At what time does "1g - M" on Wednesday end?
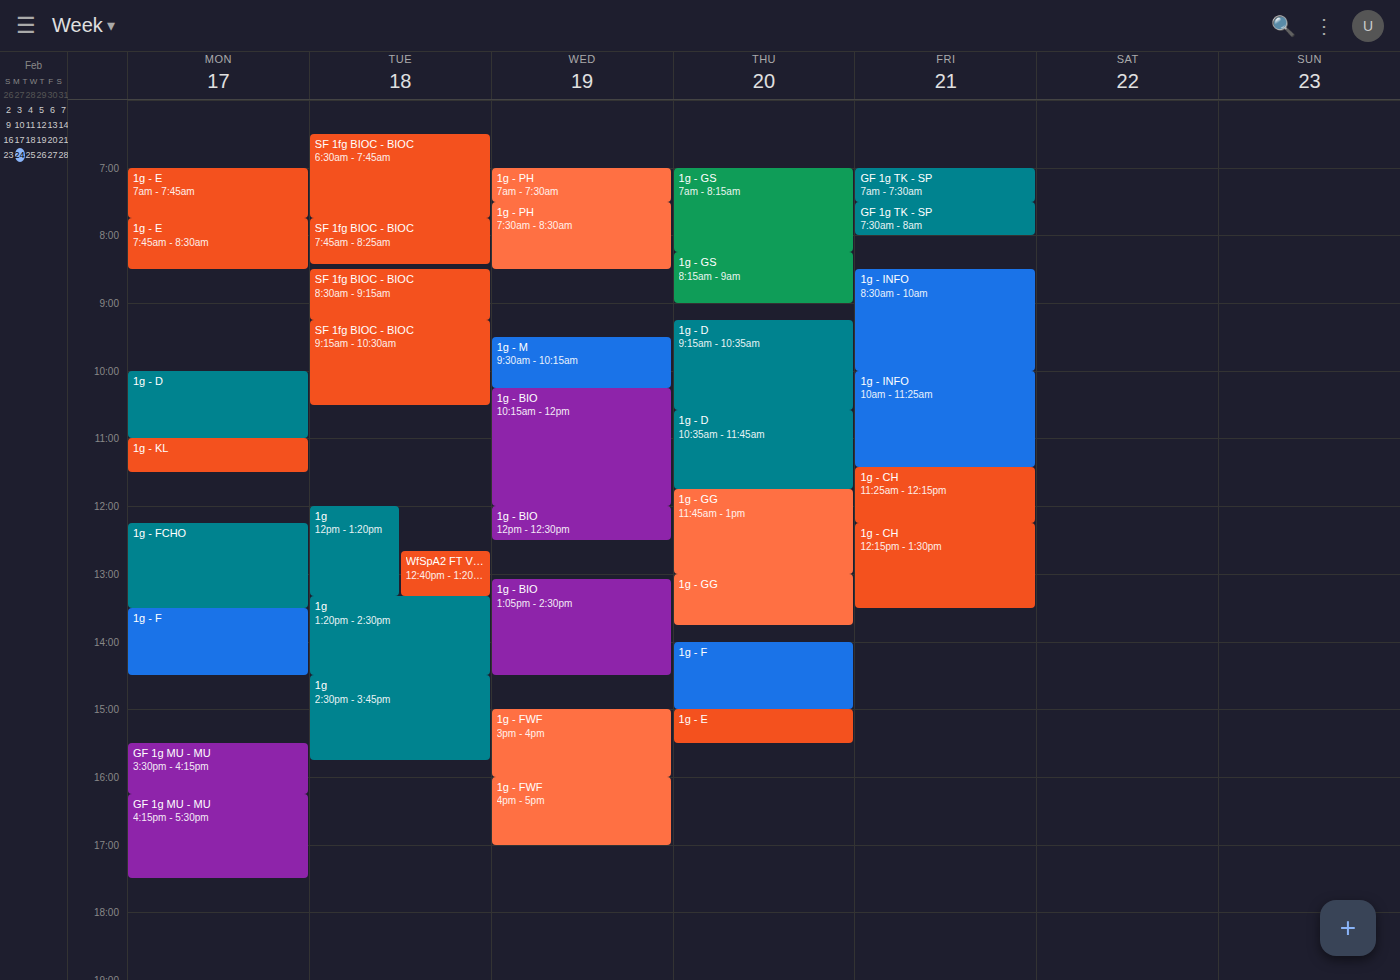
10:15 AM